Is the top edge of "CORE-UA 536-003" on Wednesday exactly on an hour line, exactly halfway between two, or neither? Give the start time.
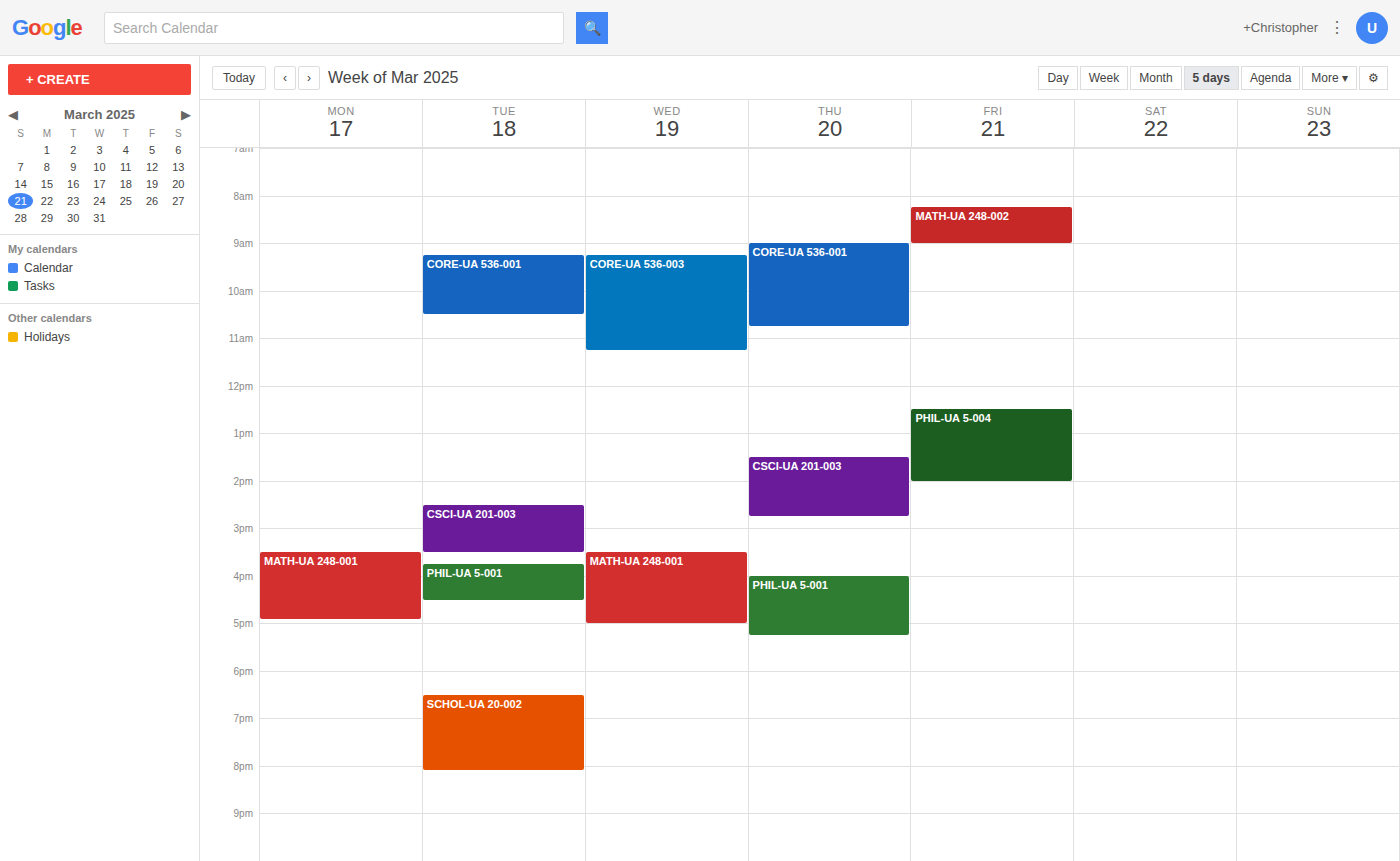
9:15 AM -- neither: a quarter of the way from the 9 AM line to the 10 AM line.